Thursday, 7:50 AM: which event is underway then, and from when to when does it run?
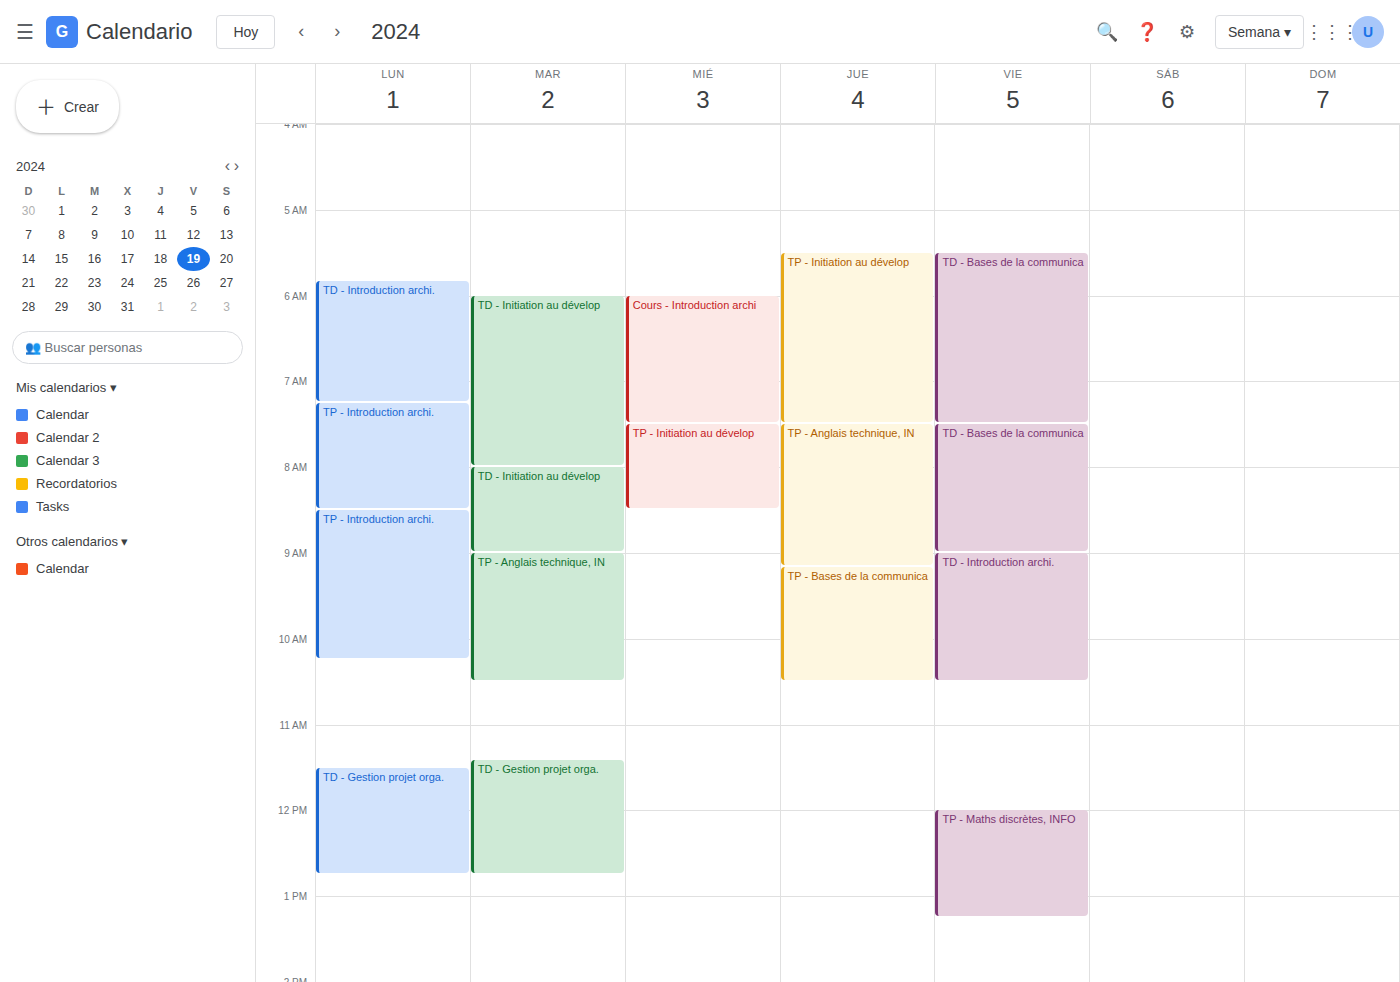
"TP - Anglais technique, IN", 7:30 AM to 9:10 AM